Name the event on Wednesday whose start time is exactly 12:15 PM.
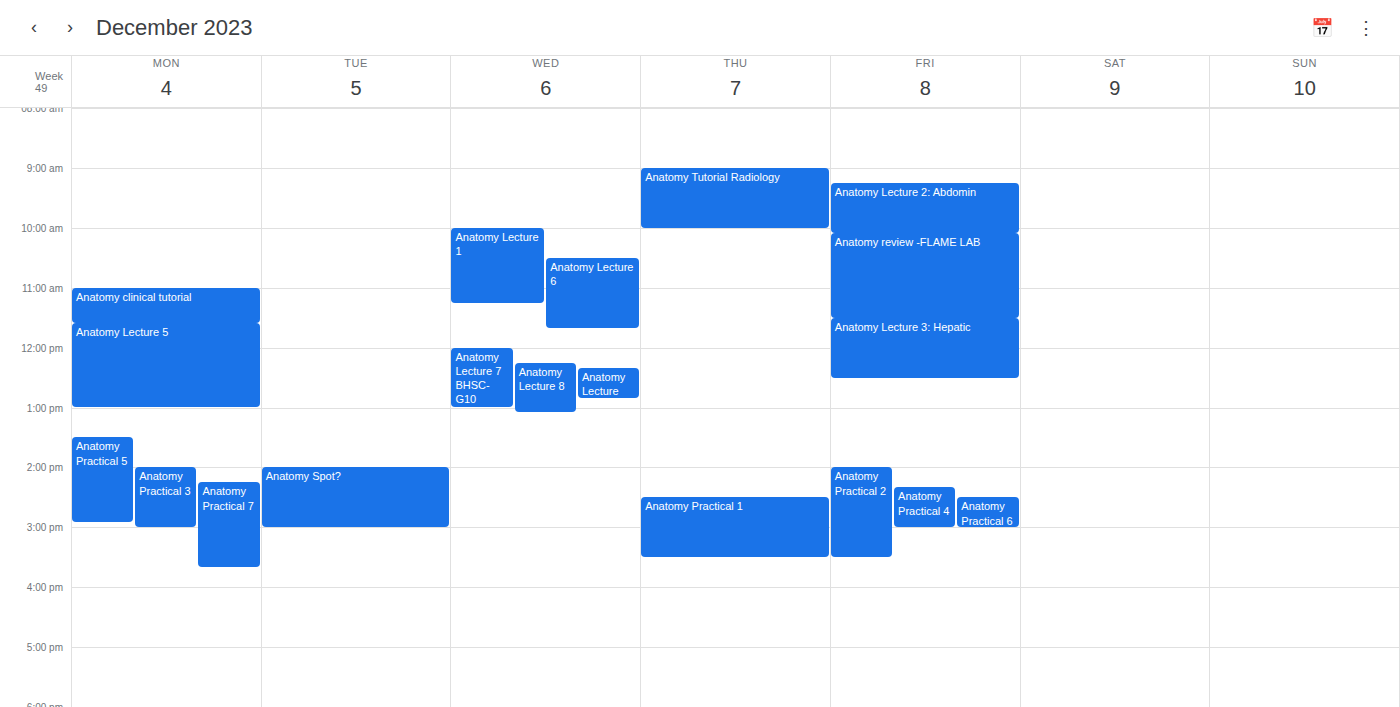
"Anatomy Lecture 8"